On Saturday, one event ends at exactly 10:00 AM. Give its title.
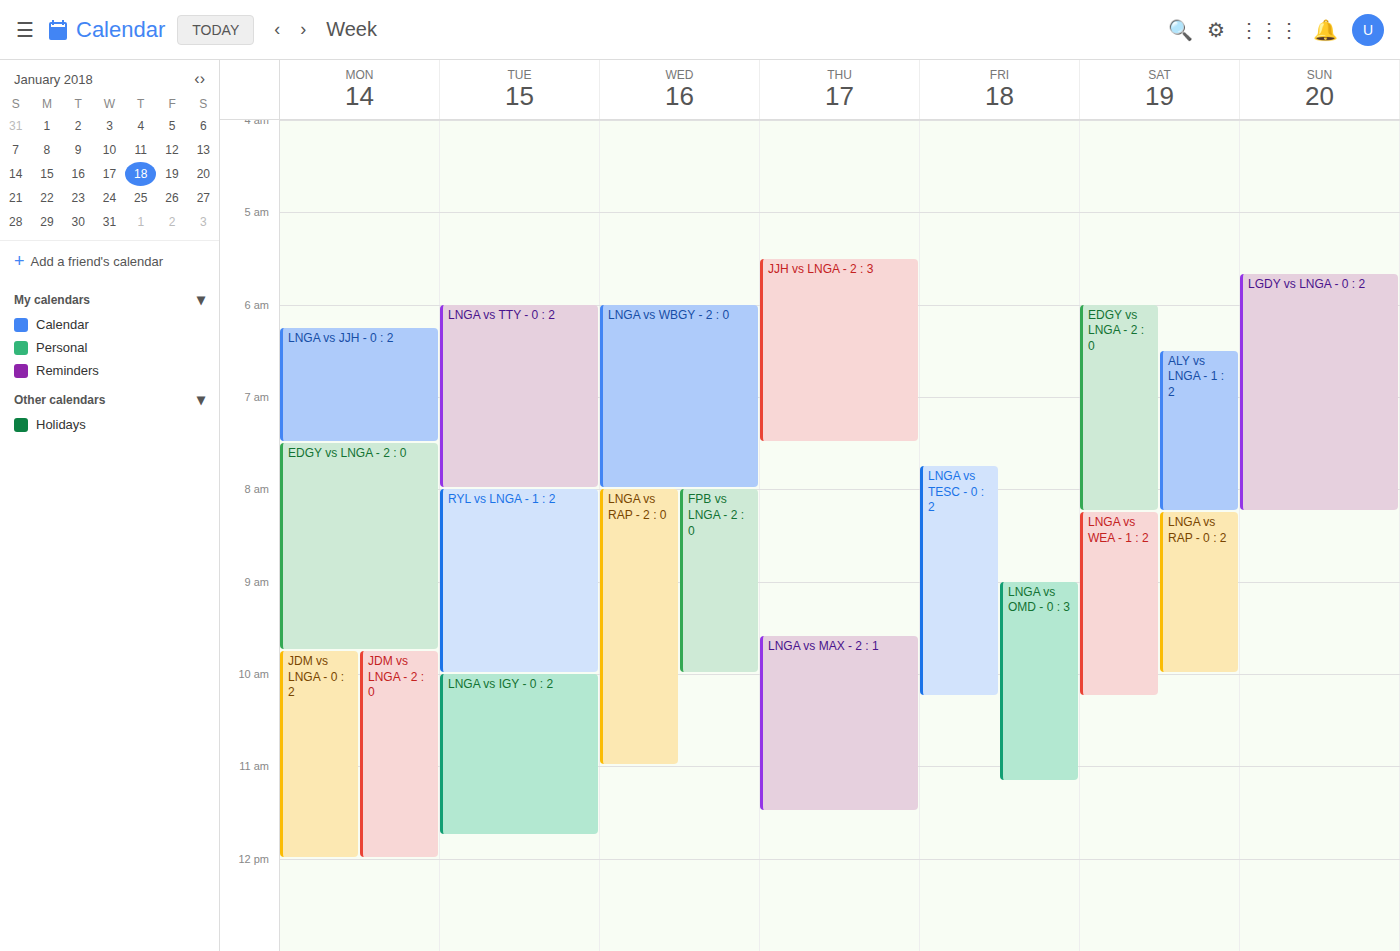
"LNGA vs RAP - 0 : 2"